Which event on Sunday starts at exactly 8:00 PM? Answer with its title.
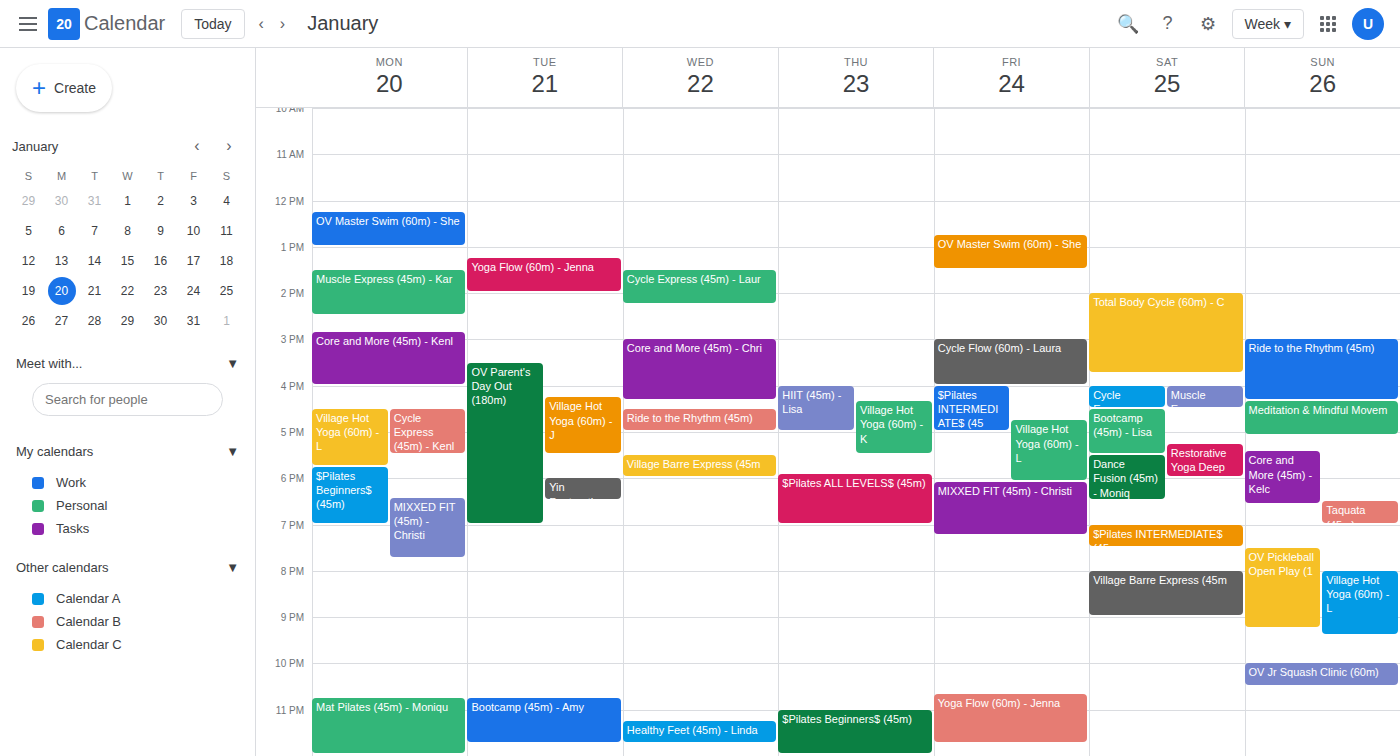
"Village Hot Yoga (60m) - L"